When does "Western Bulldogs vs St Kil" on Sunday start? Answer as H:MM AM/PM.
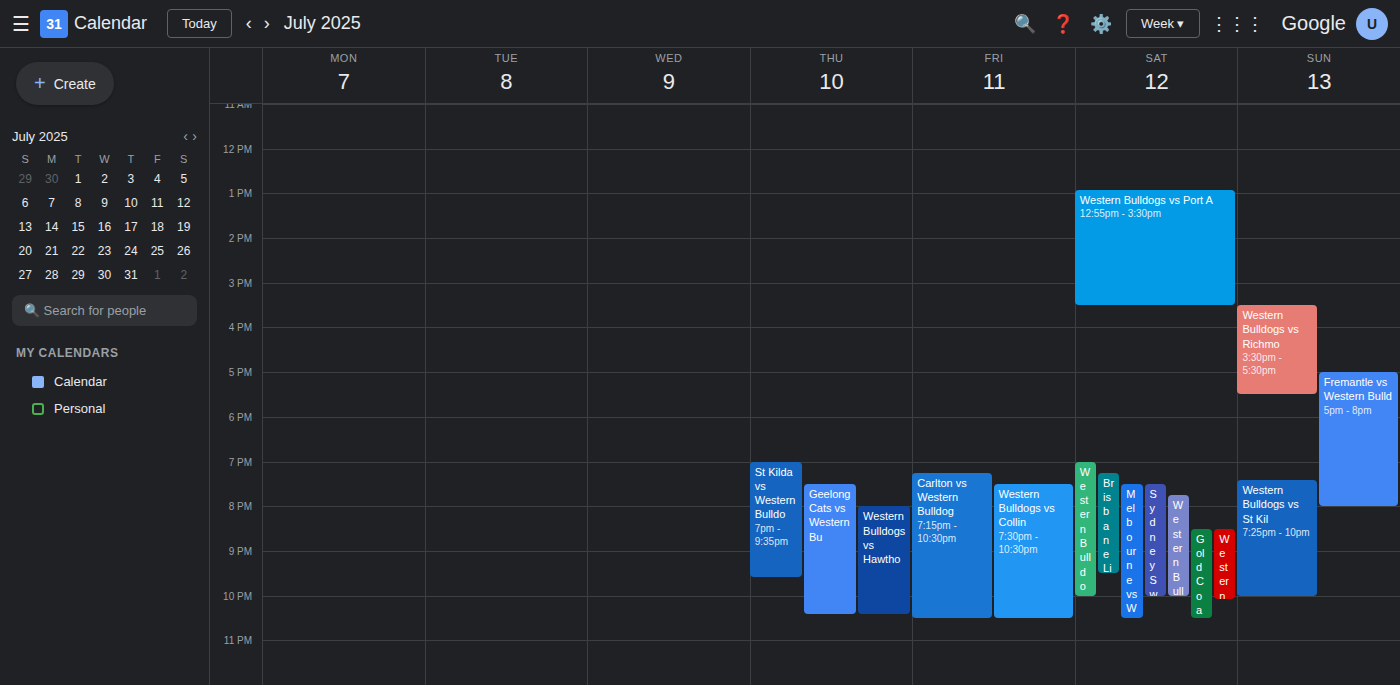
7:25 PM